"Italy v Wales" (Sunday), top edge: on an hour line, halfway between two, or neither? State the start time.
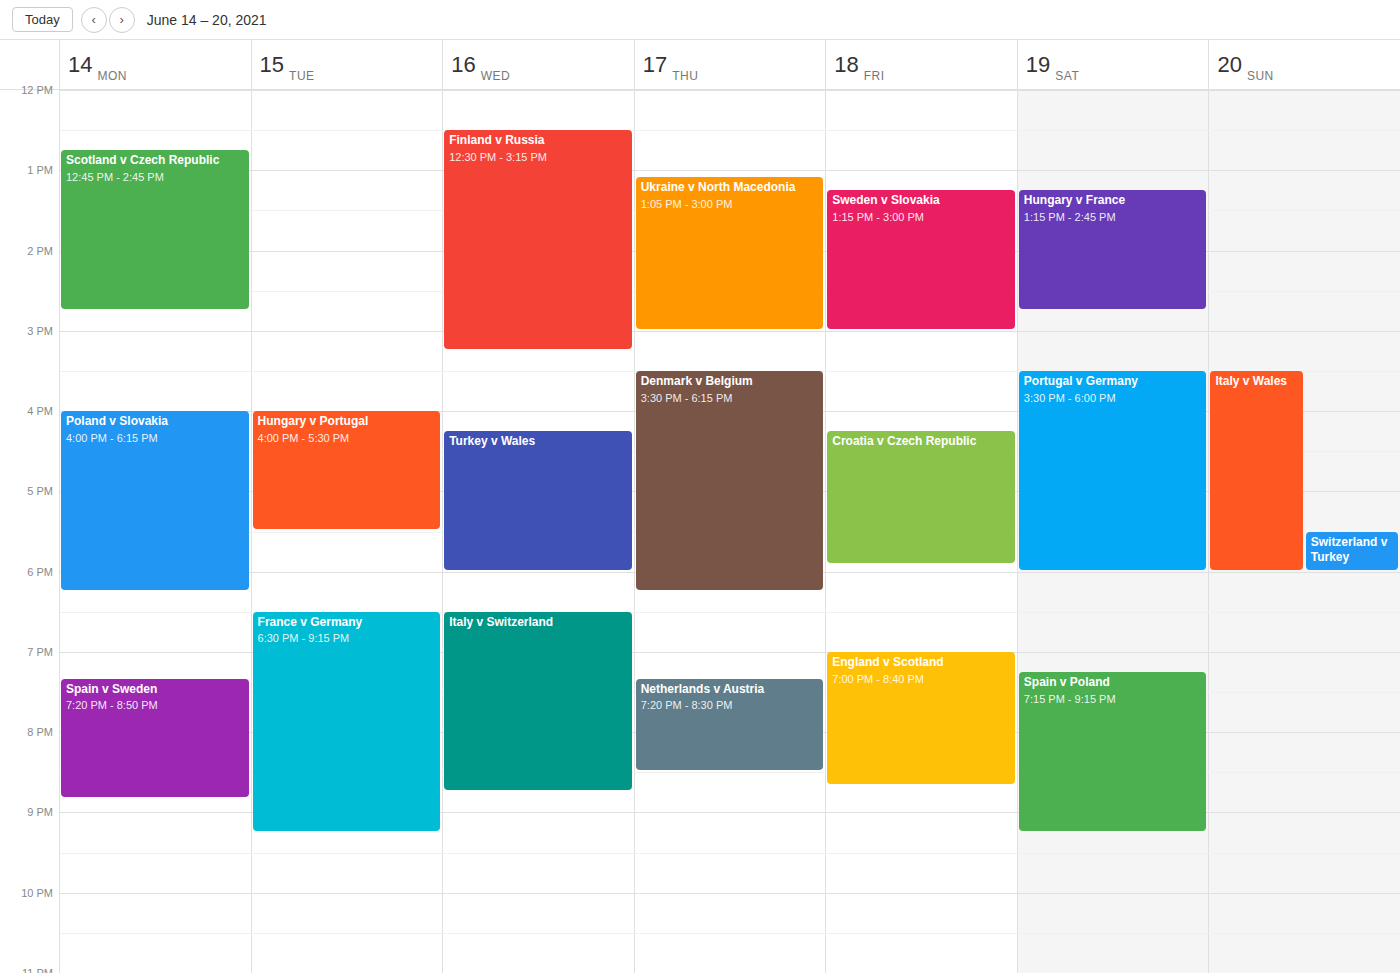
3:30 PM -- halfway between the 3 PM and 4 PM lines.